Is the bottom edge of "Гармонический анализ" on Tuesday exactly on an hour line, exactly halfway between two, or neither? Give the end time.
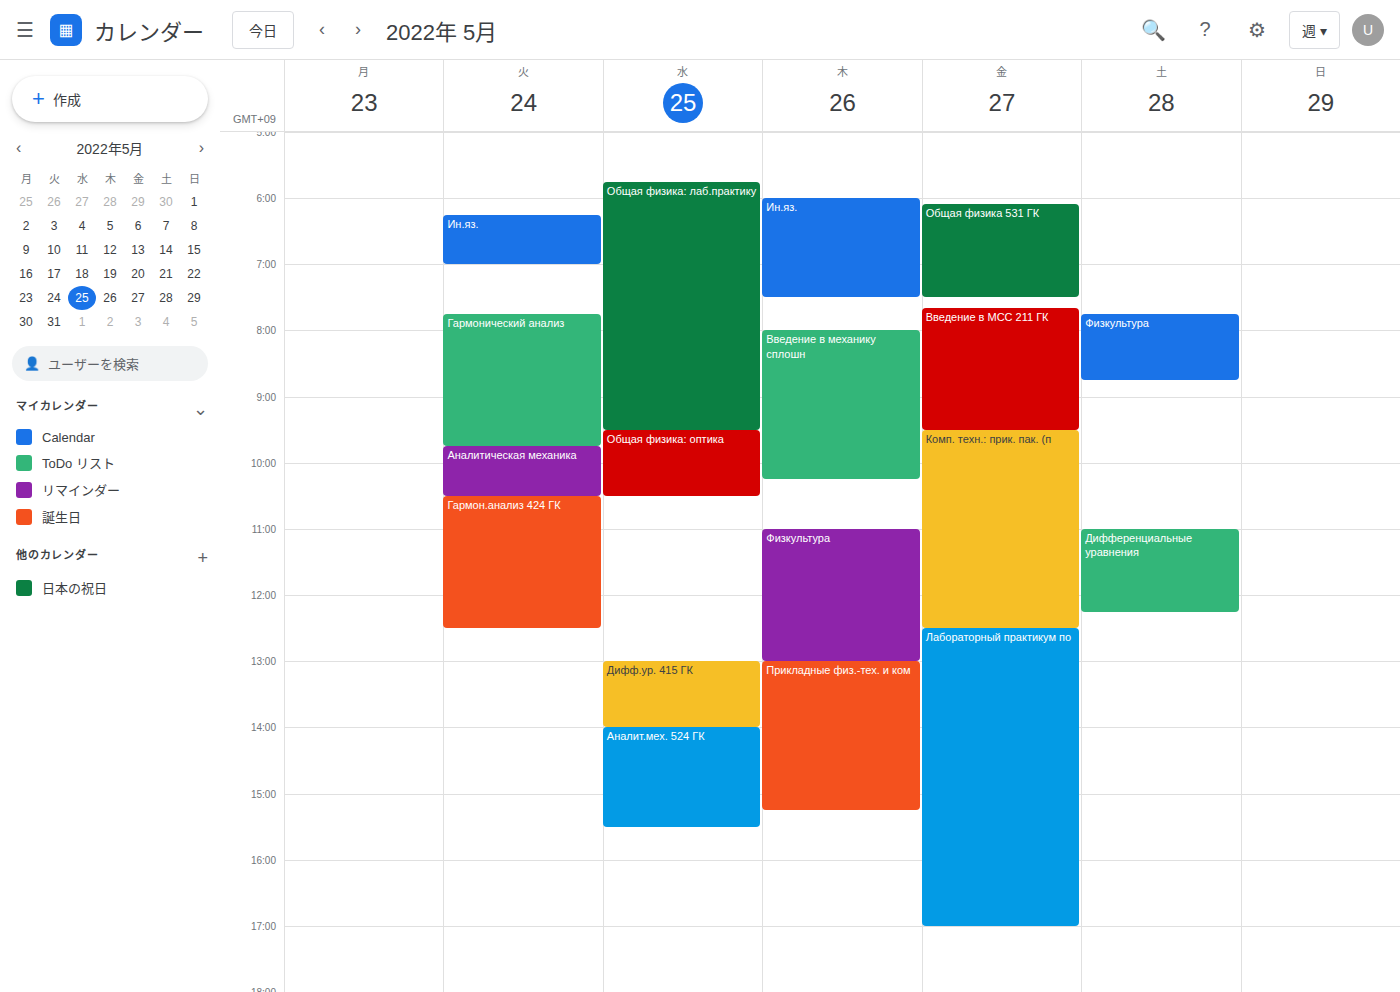
9:45 AM -- neither: three quarters of the way from the 9 AM line to the 10 AM line.